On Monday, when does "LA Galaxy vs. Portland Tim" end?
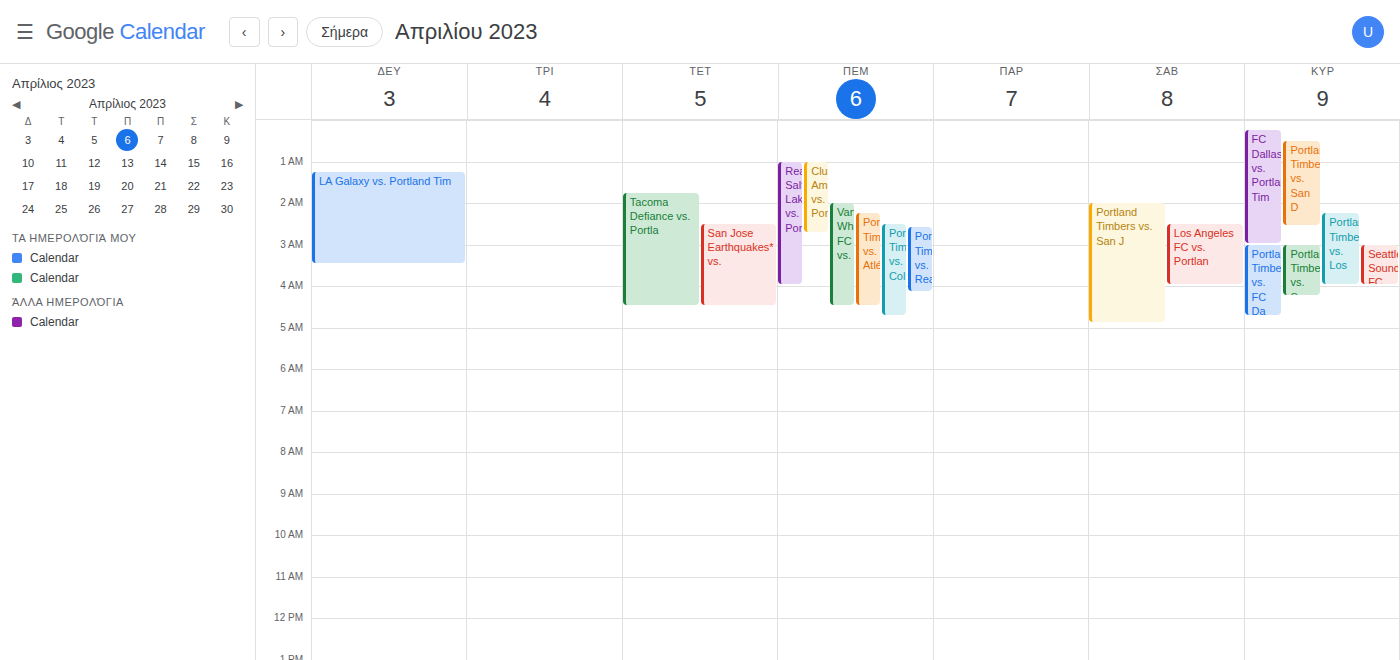
3:30 AM